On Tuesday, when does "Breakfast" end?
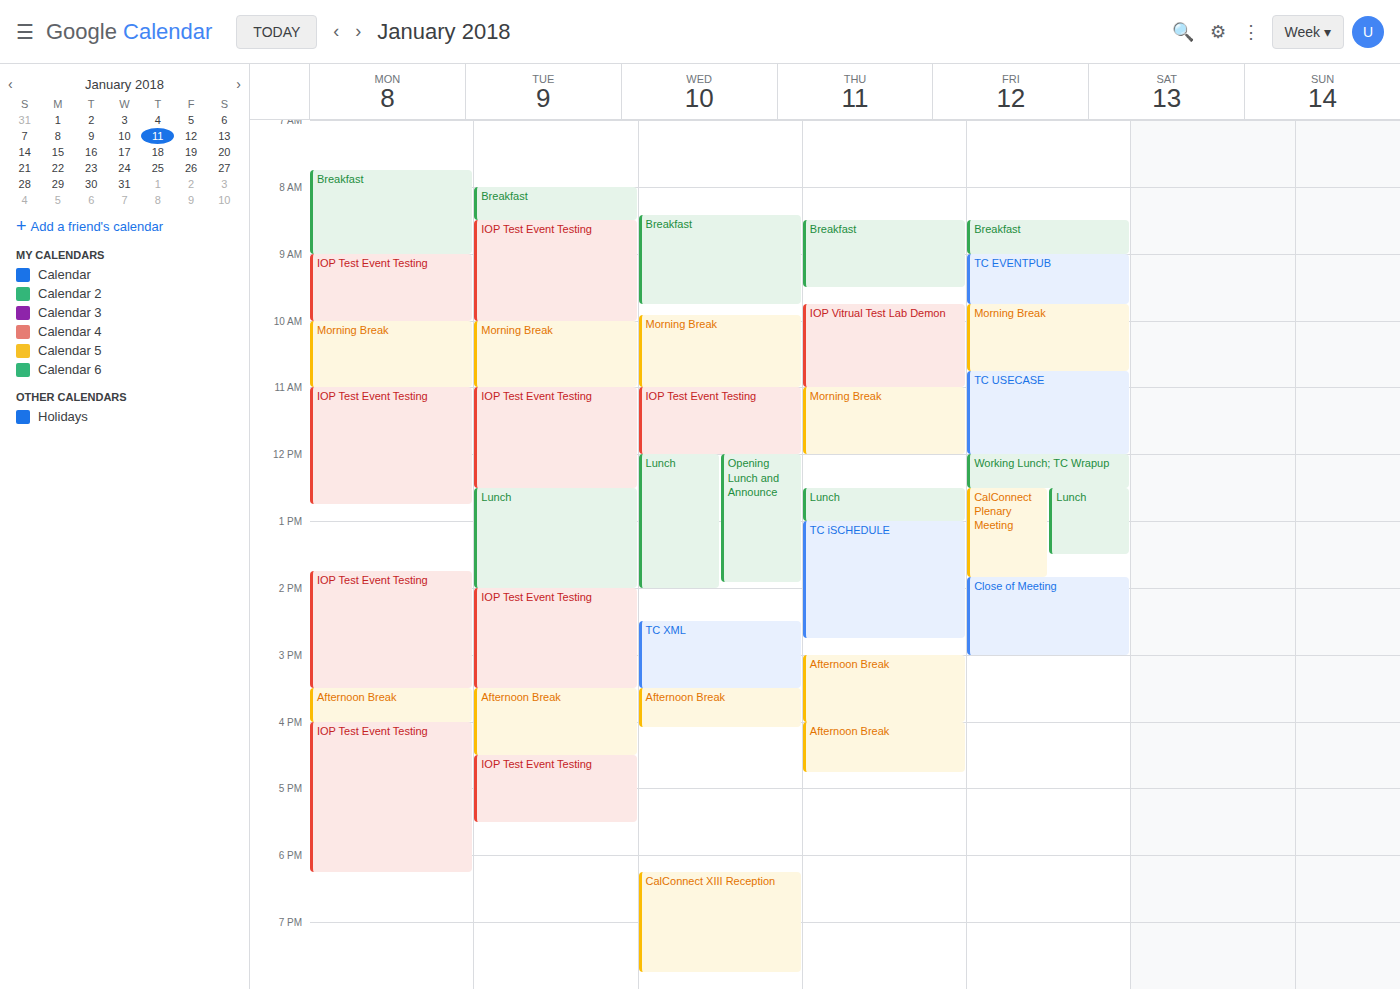
8:30 AM